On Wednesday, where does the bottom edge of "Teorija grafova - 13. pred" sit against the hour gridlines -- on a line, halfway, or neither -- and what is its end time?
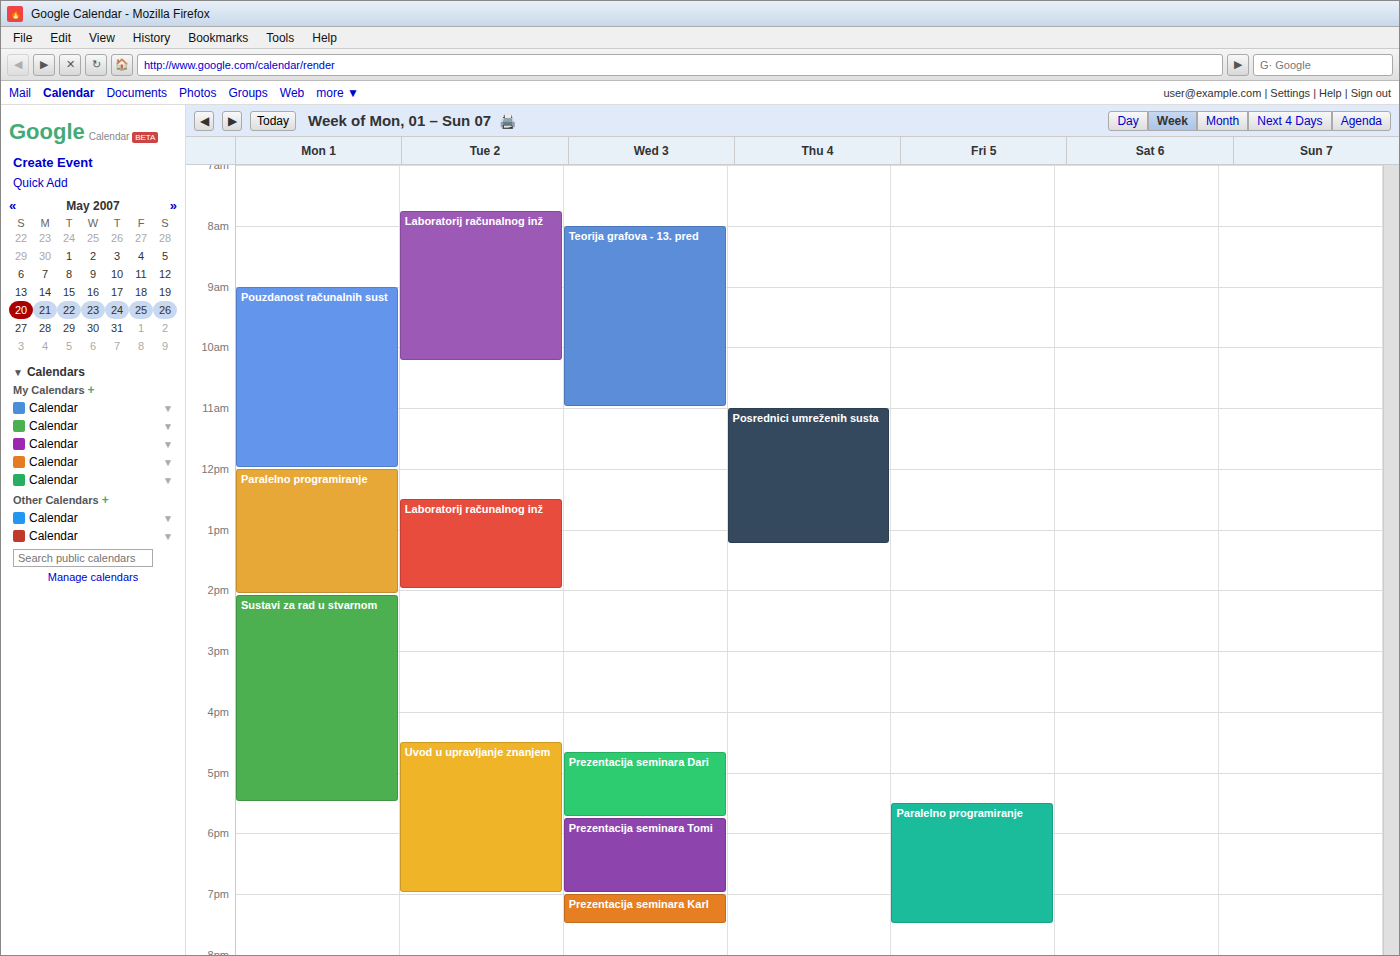
11:00 AM -- exactly on the 11 AM line.